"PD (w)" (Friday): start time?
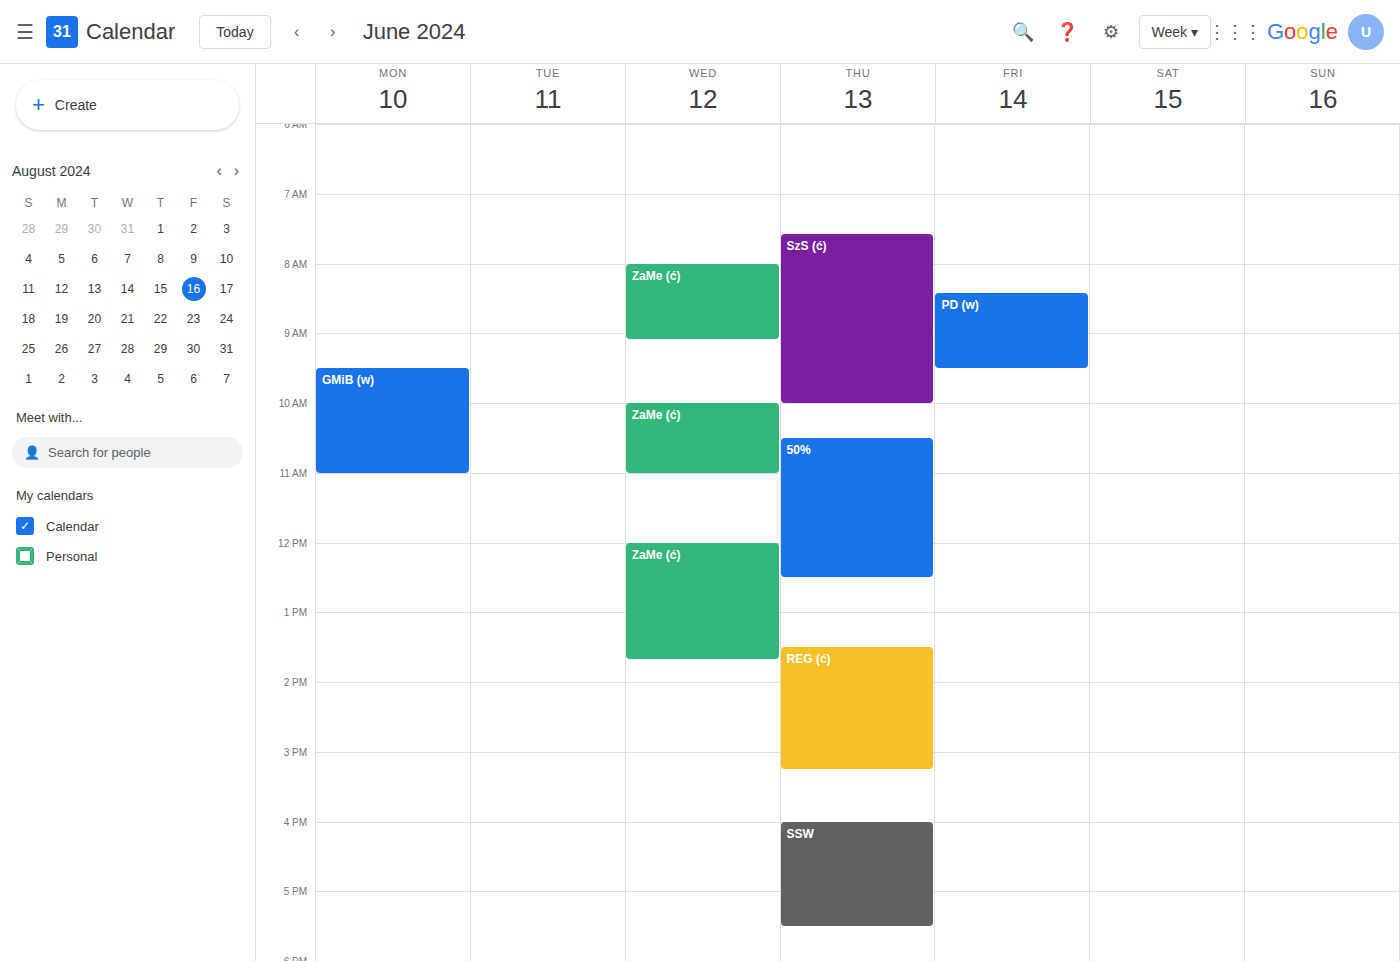
8:25 AM